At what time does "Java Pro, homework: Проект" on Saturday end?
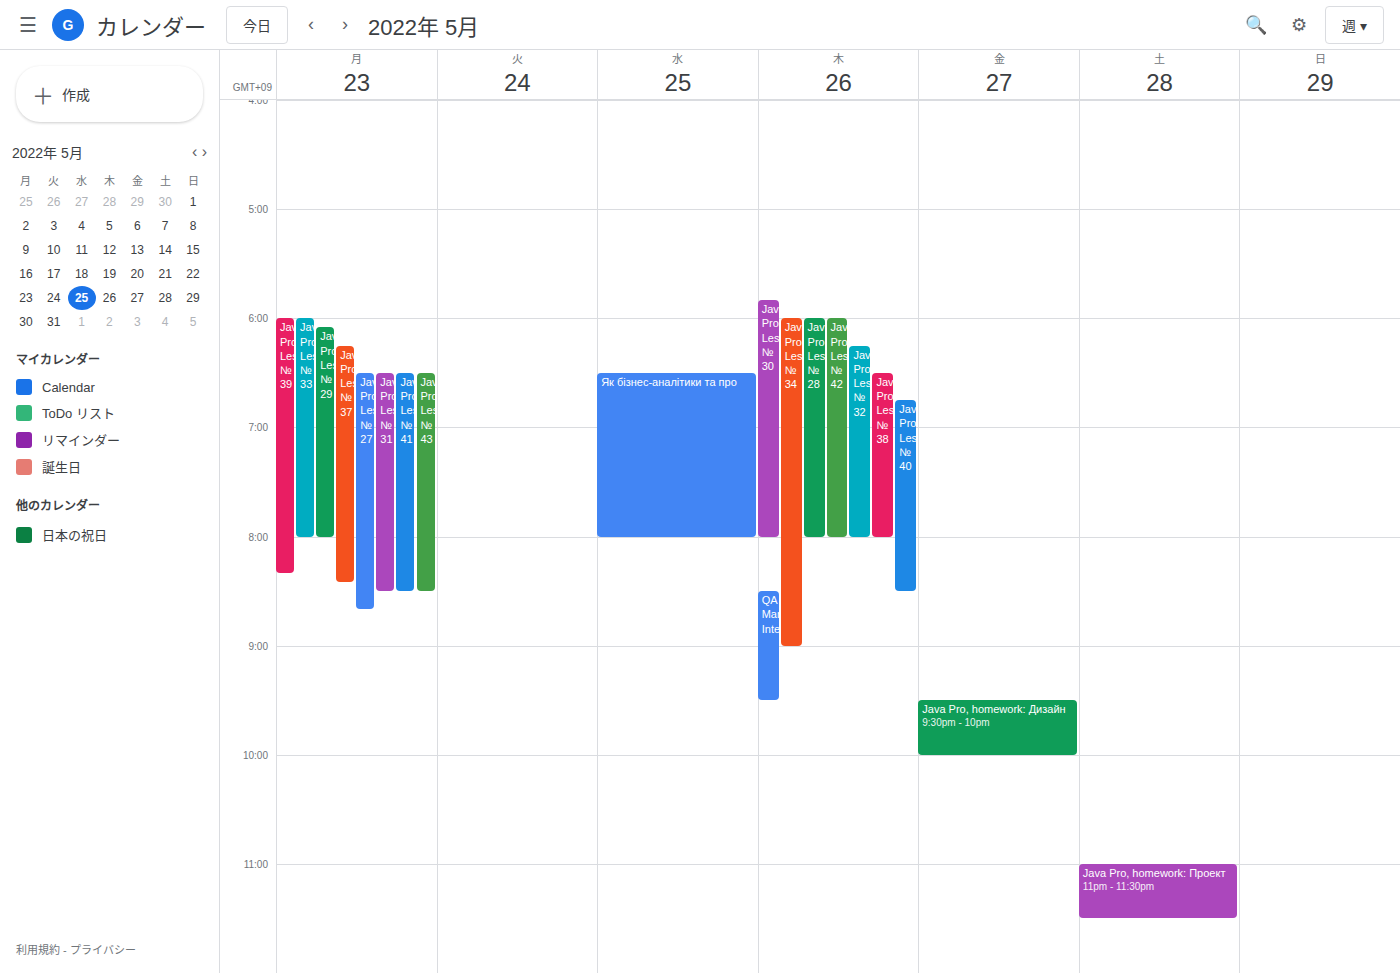
11:30 PM